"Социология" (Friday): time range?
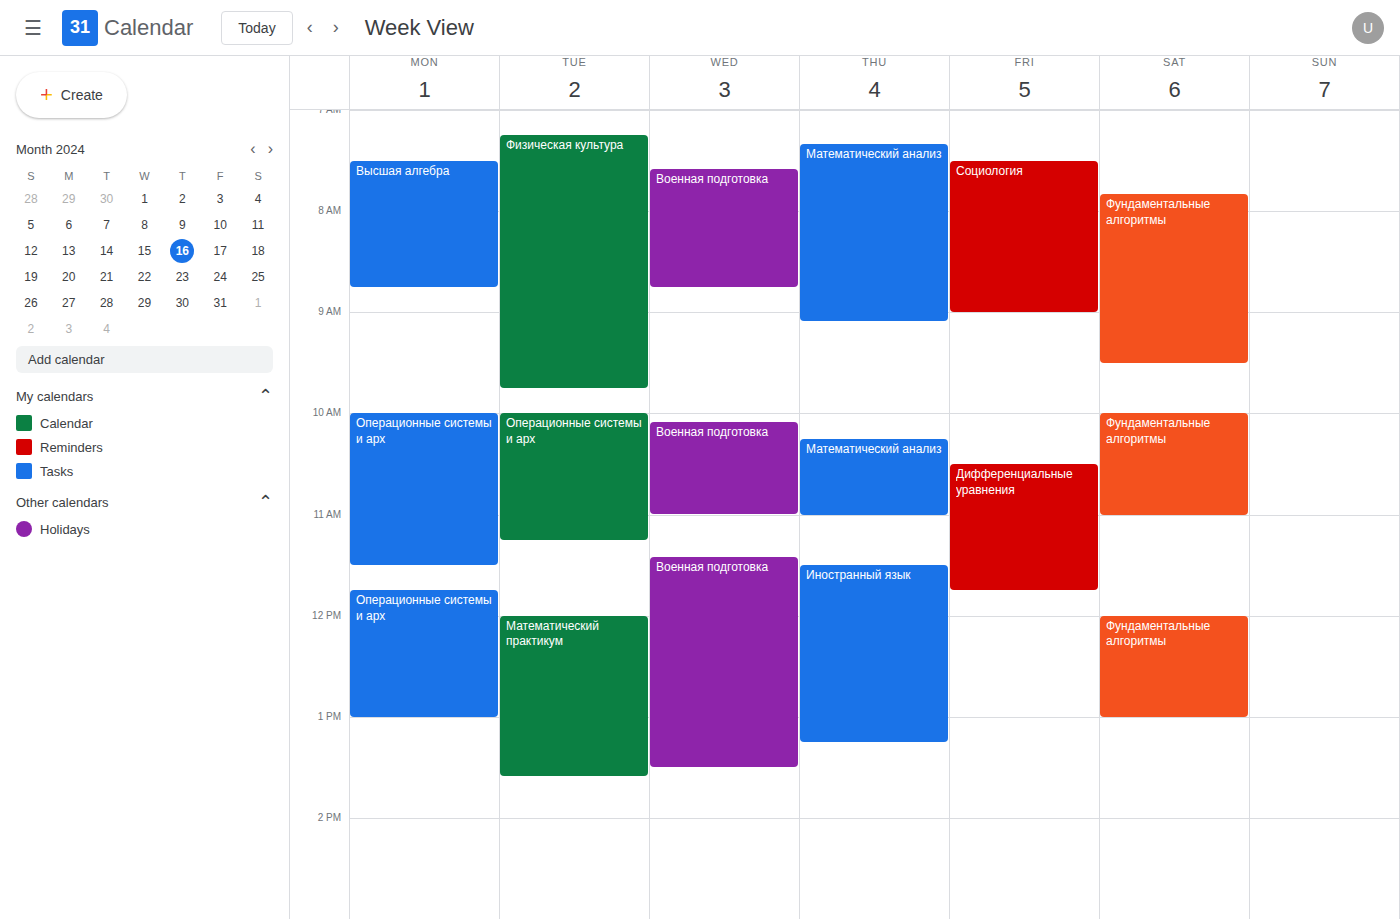
7:30 AM to 9:00 AM